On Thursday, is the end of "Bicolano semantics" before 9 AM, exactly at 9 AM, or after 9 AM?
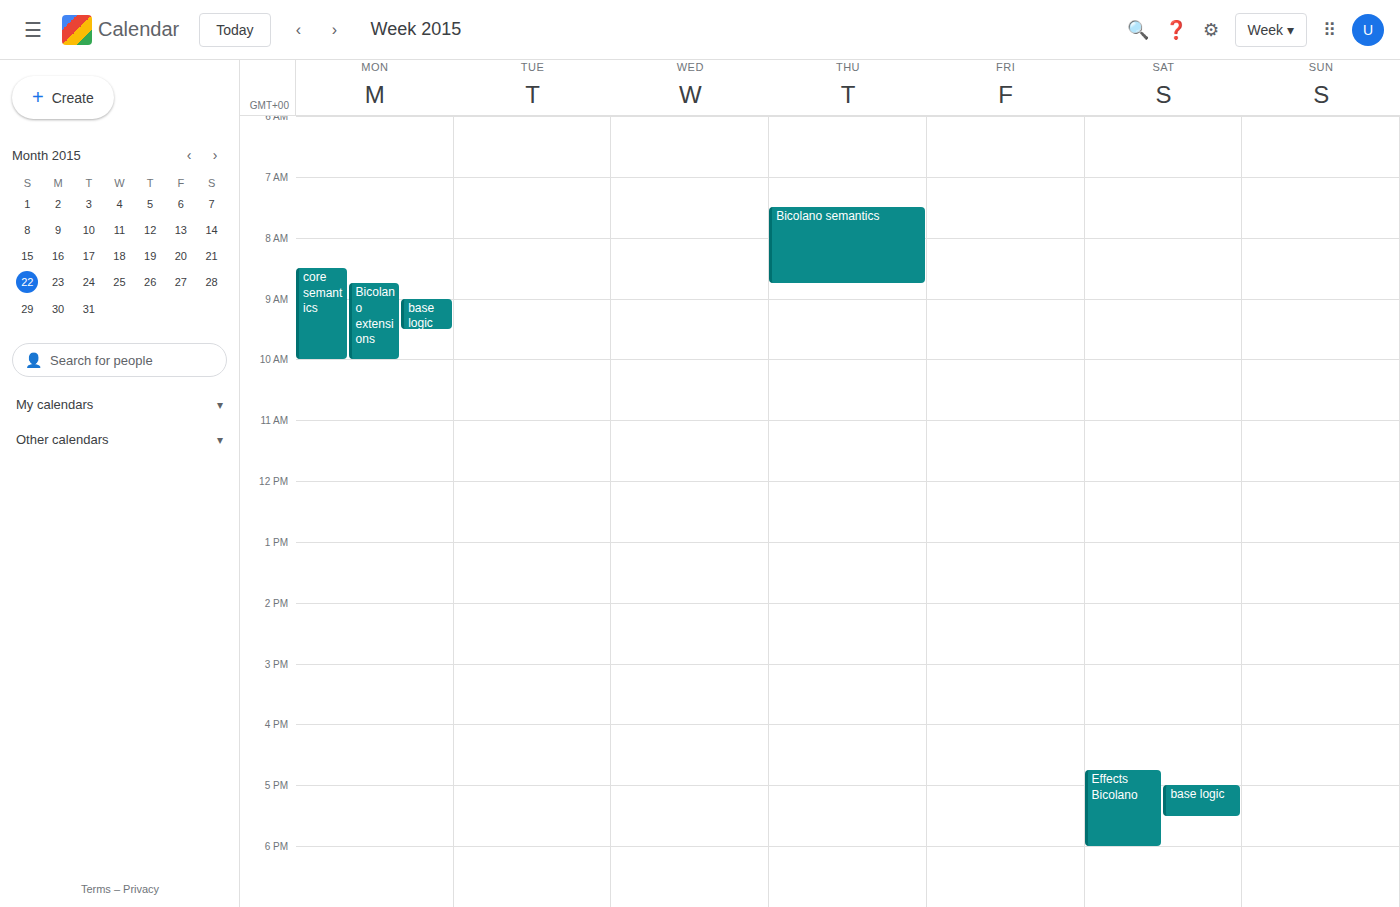
8:45 AM -- before 9 AM, 15 minutes above the 9 AM line.